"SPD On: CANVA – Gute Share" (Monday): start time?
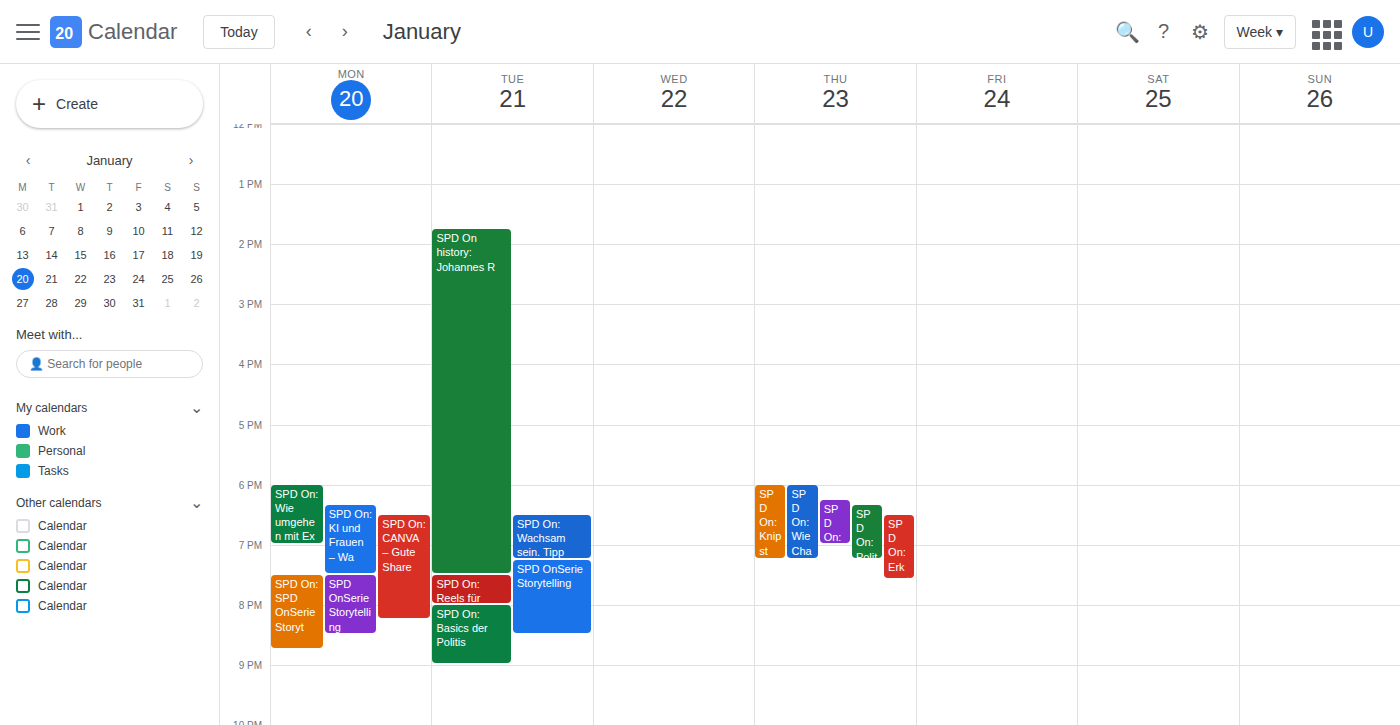
6:30 PM